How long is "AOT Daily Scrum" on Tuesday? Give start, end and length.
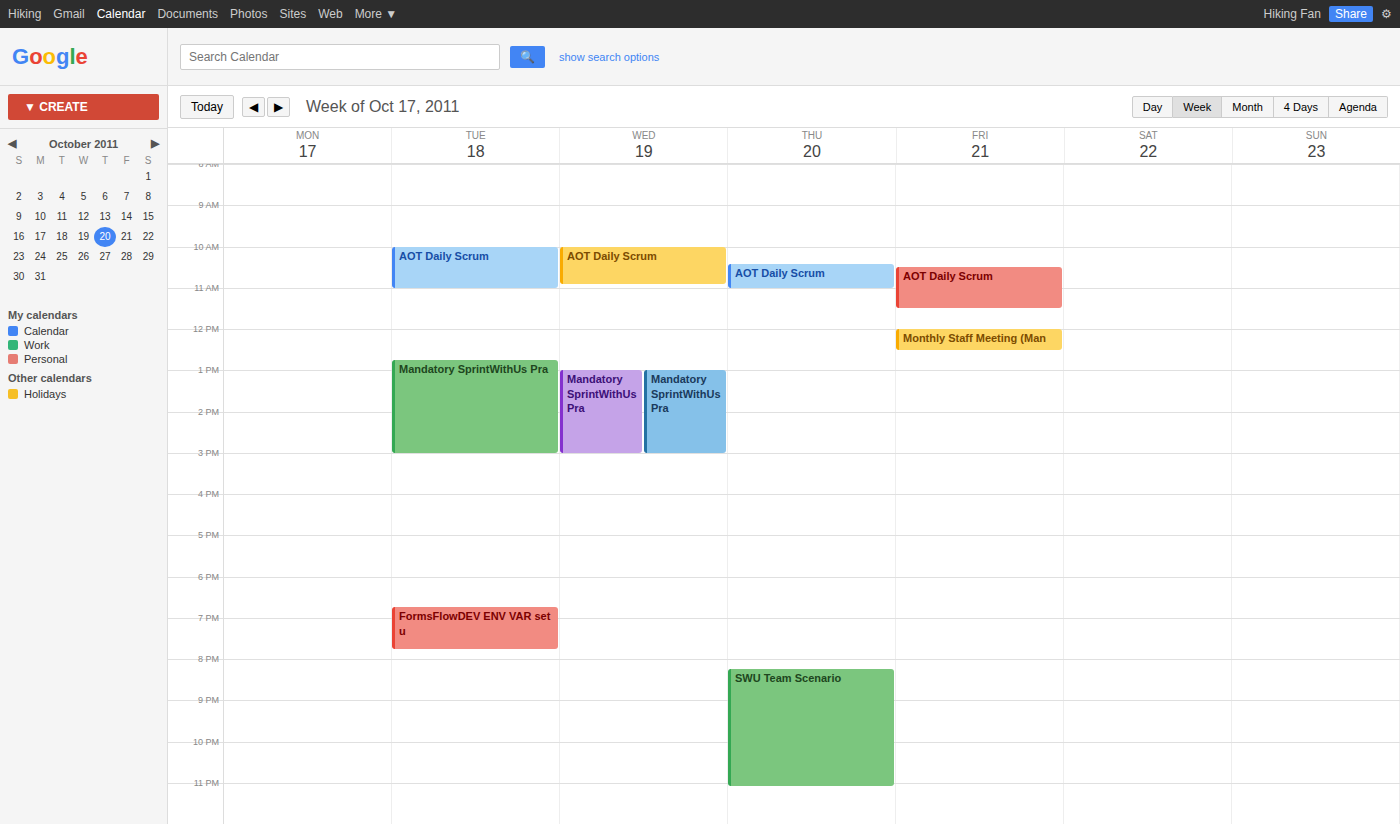
10:00 AM to 11:00 AM, 1 hour